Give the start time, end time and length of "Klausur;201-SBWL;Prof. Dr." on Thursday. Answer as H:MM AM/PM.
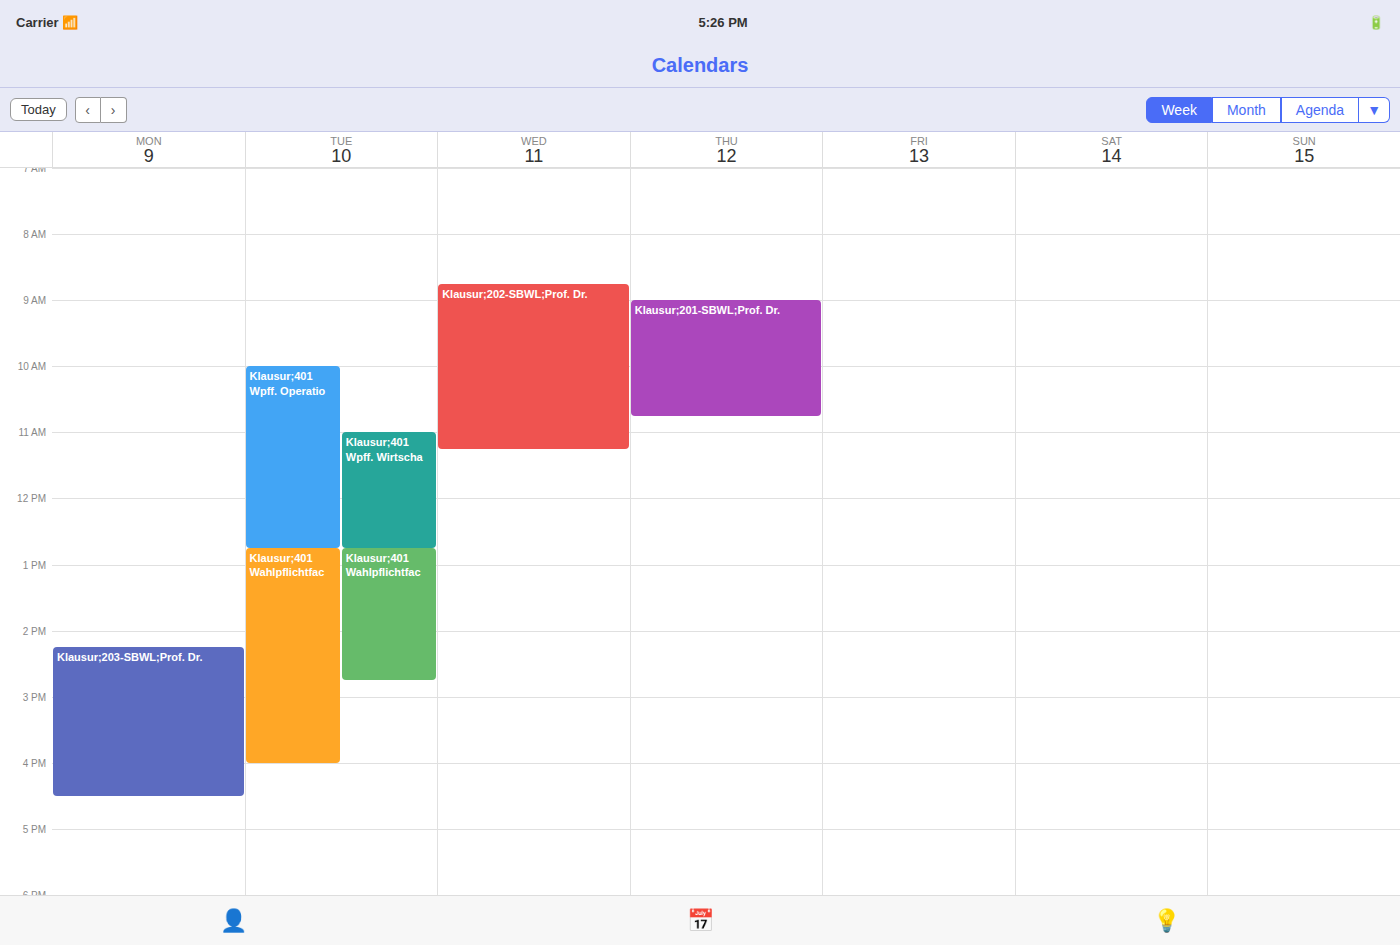
9:00 AM to 10:45 AM, 1 hour 45 minutes